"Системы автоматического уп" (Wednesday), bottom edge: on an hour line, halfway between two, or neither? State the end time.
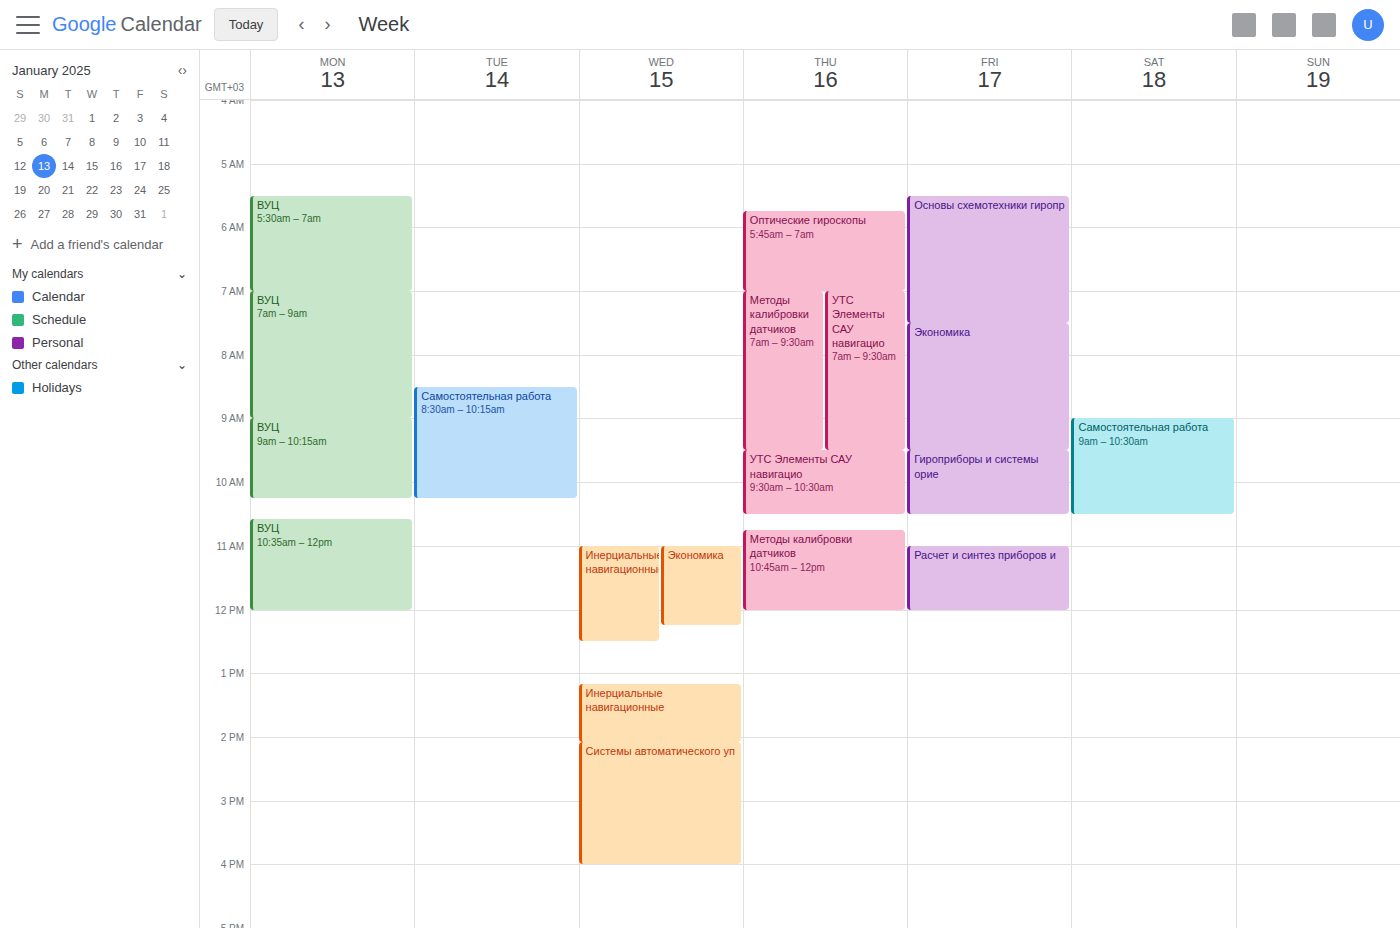
4:00 PM -- exactly on the 4 PM line.